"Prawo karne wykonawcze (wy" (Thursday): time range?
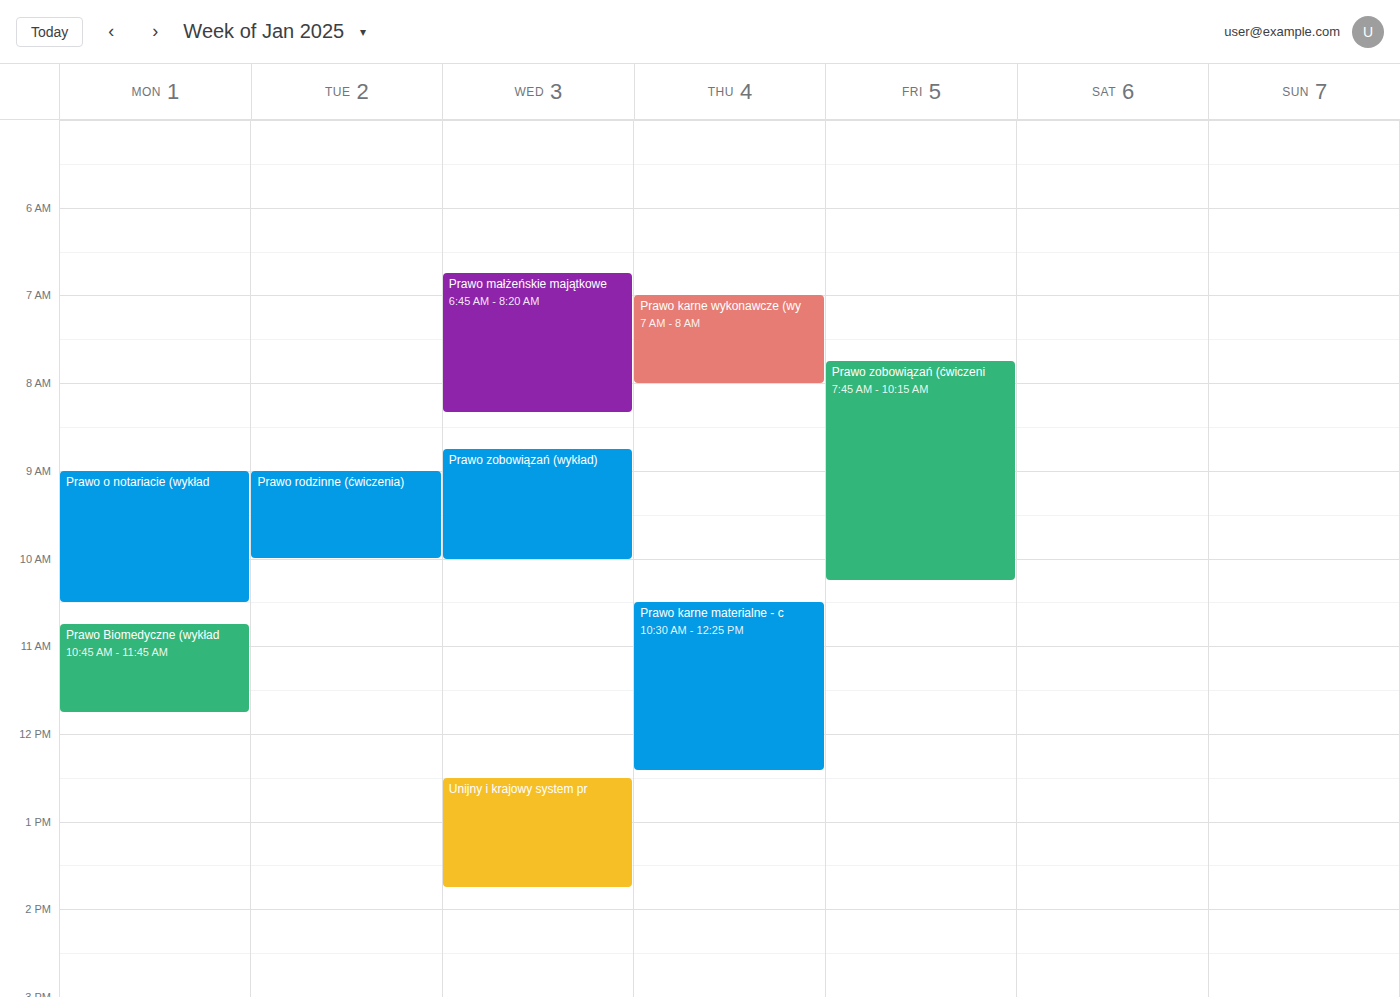
7:00 AM to 8:00 AM